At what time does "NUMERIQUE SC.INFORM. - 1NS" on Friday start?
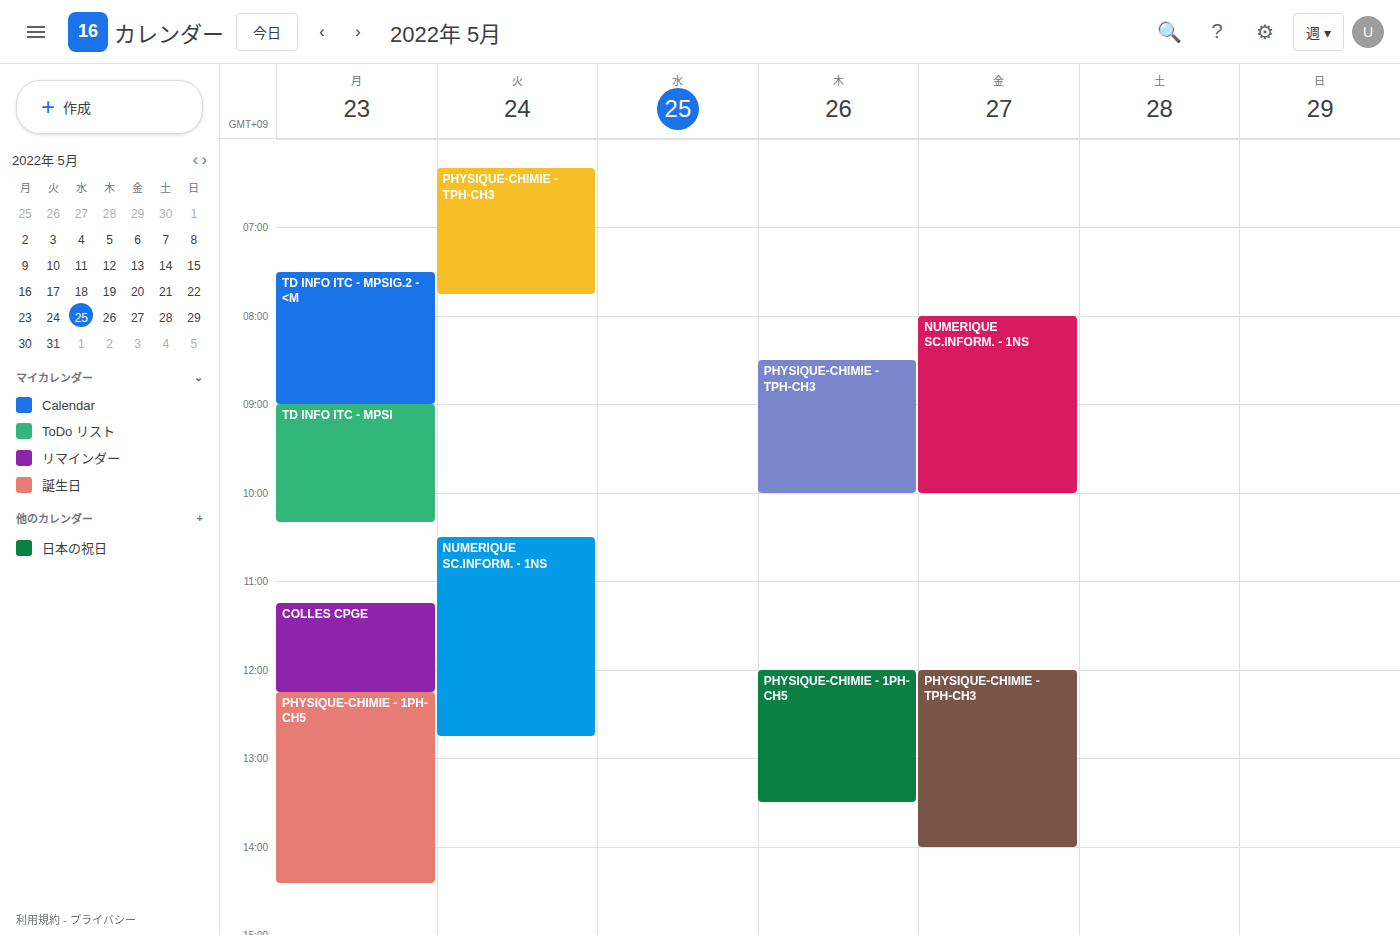
08:00